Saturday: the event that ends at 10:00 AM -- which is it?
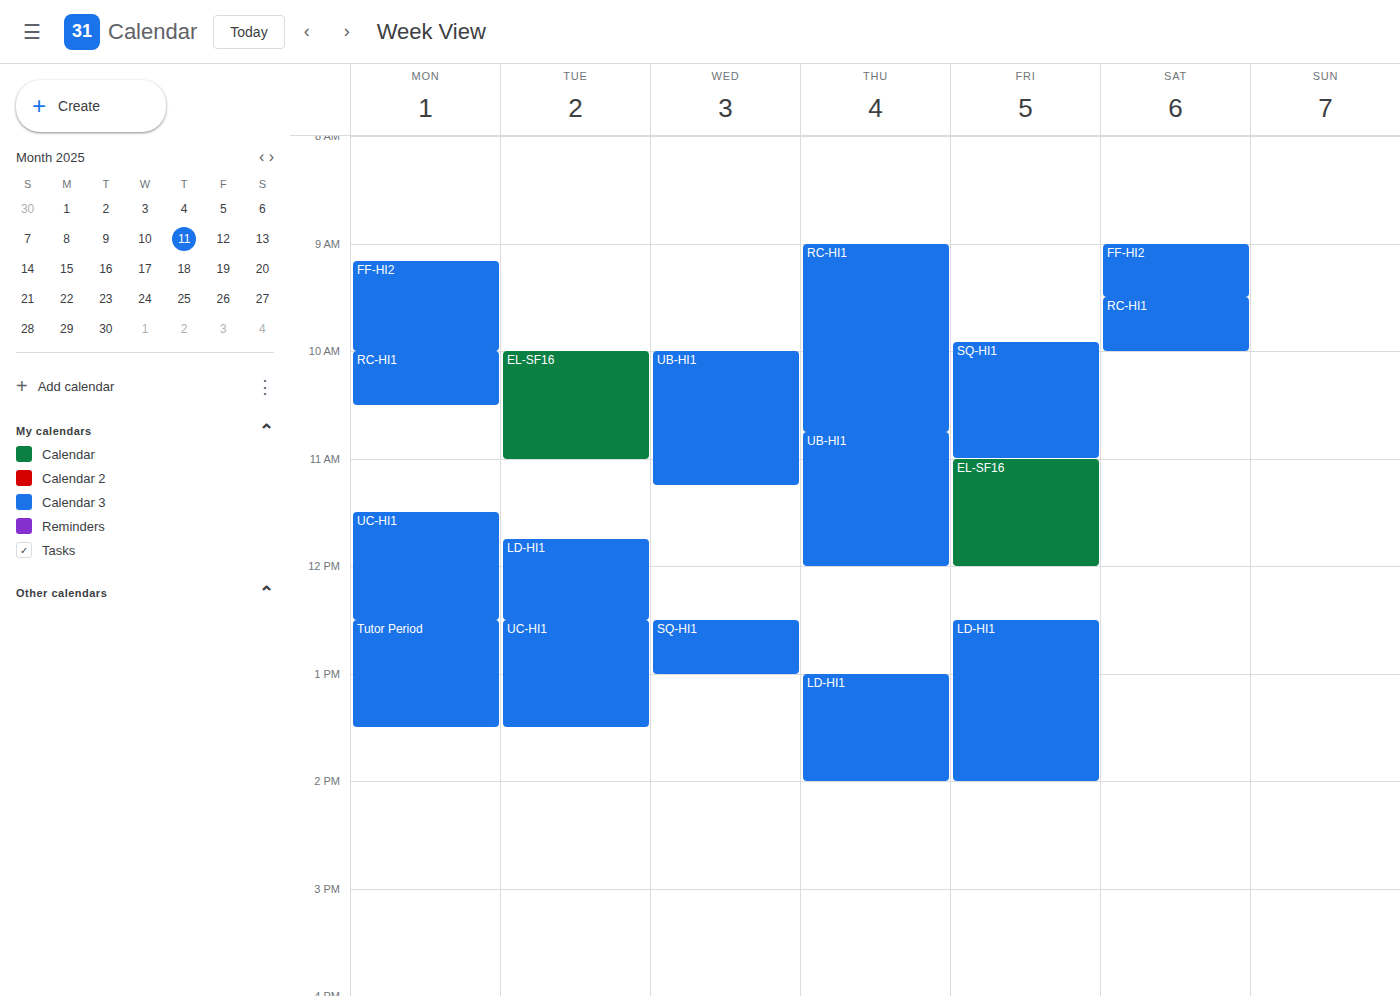
"RC-HI1"